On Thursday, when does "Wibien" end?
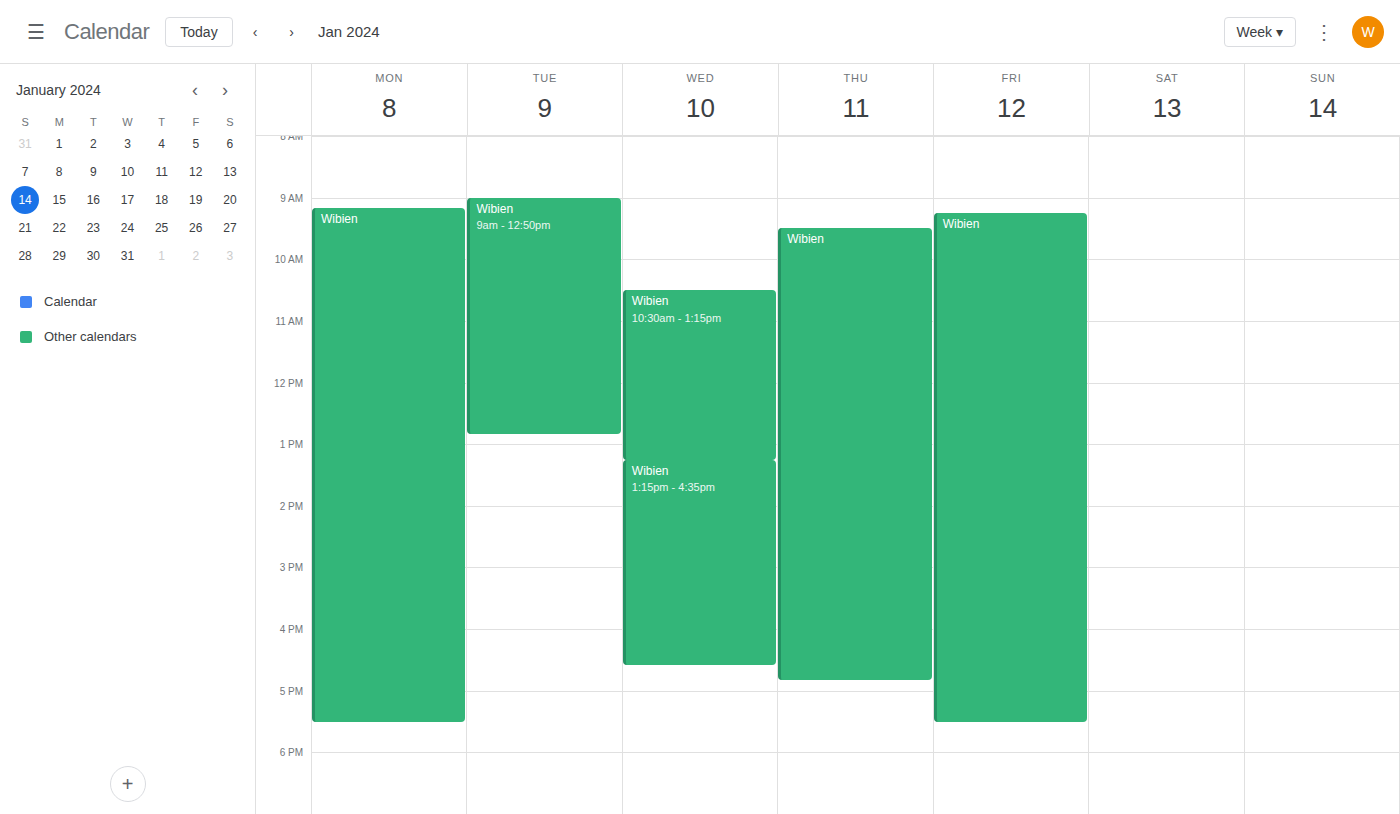
4:50 PM